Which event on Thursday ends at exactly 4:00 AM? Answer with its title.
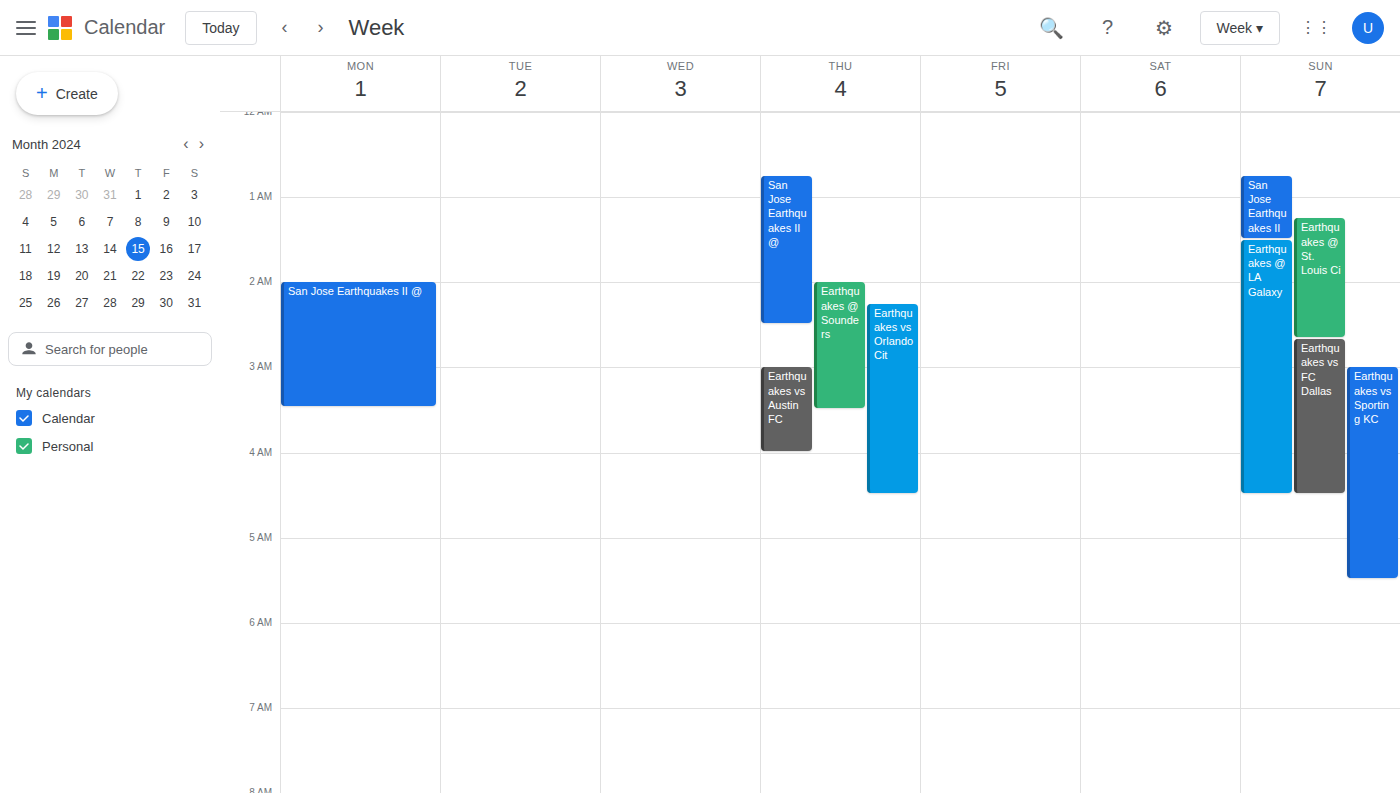
"Earthquakes vs Austin FC"